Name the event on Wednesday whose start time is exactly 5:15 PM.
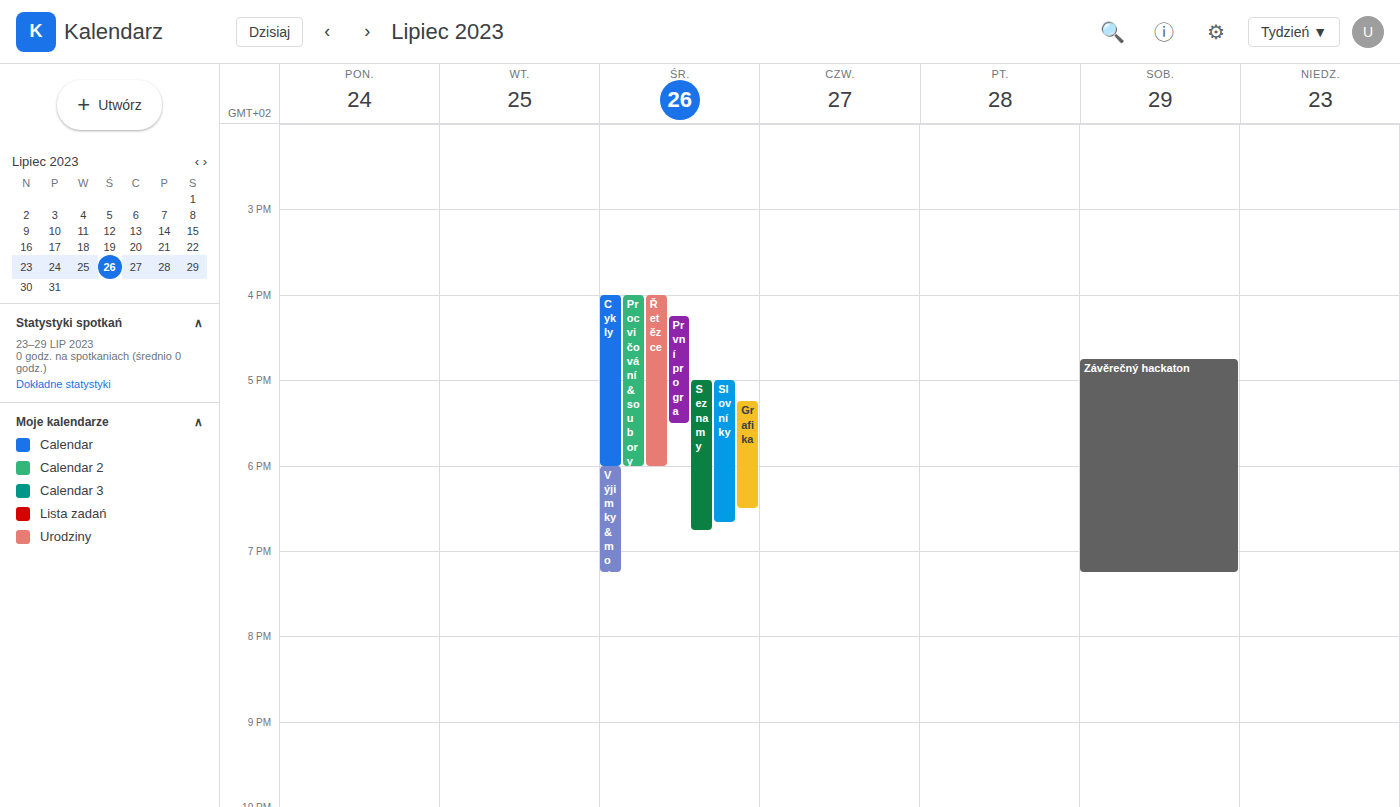
"Grafika"